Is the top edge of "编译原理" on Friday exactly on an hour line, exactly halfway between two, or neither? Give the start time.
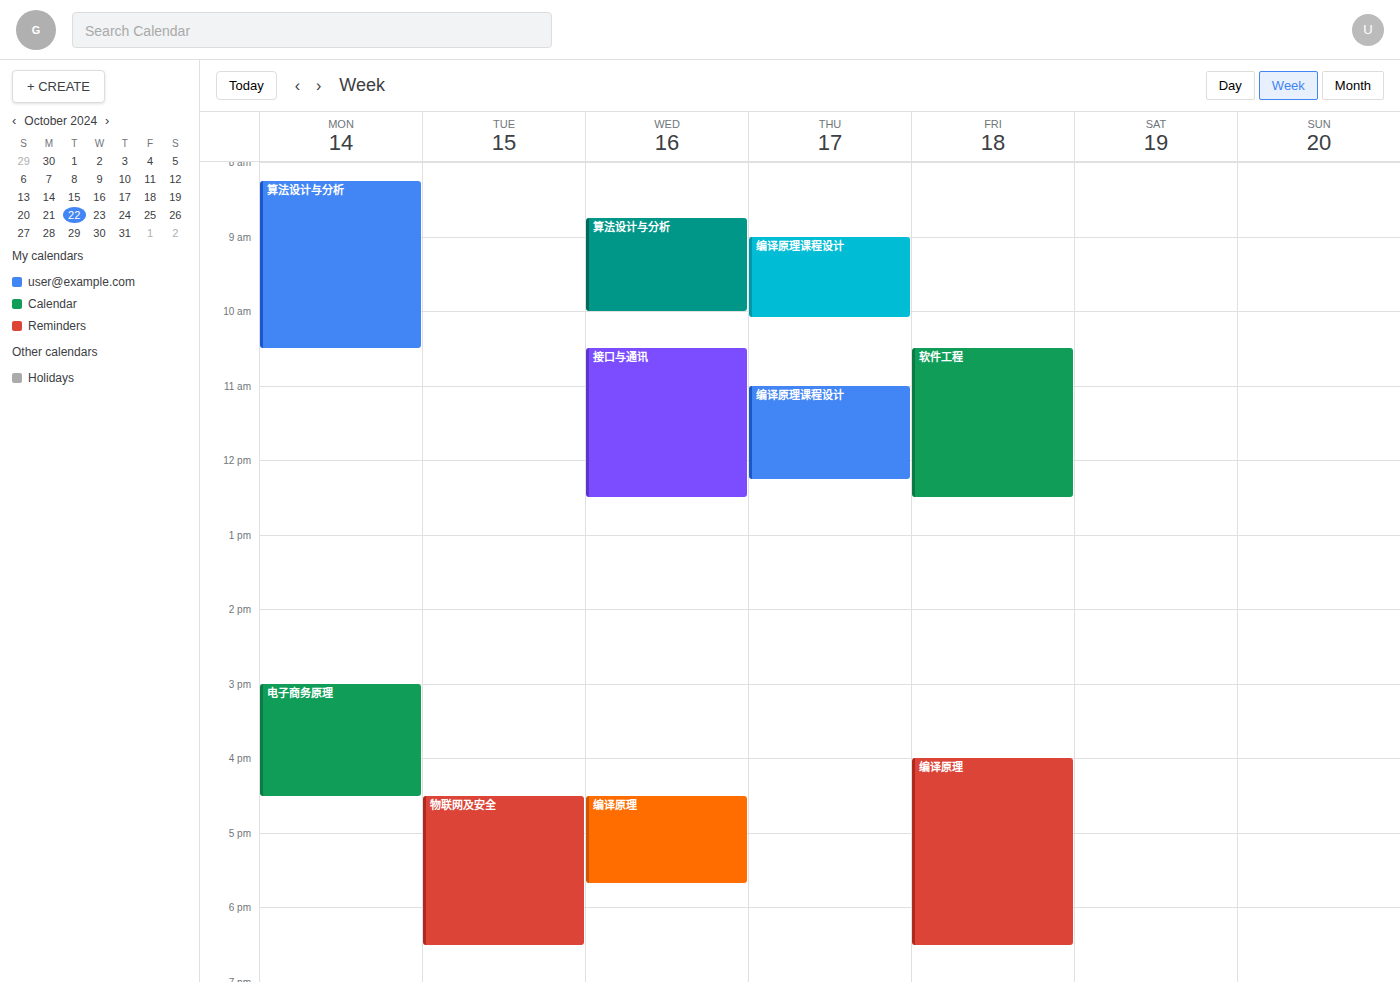
4:00 PM -- exactly on the 4 PM line.